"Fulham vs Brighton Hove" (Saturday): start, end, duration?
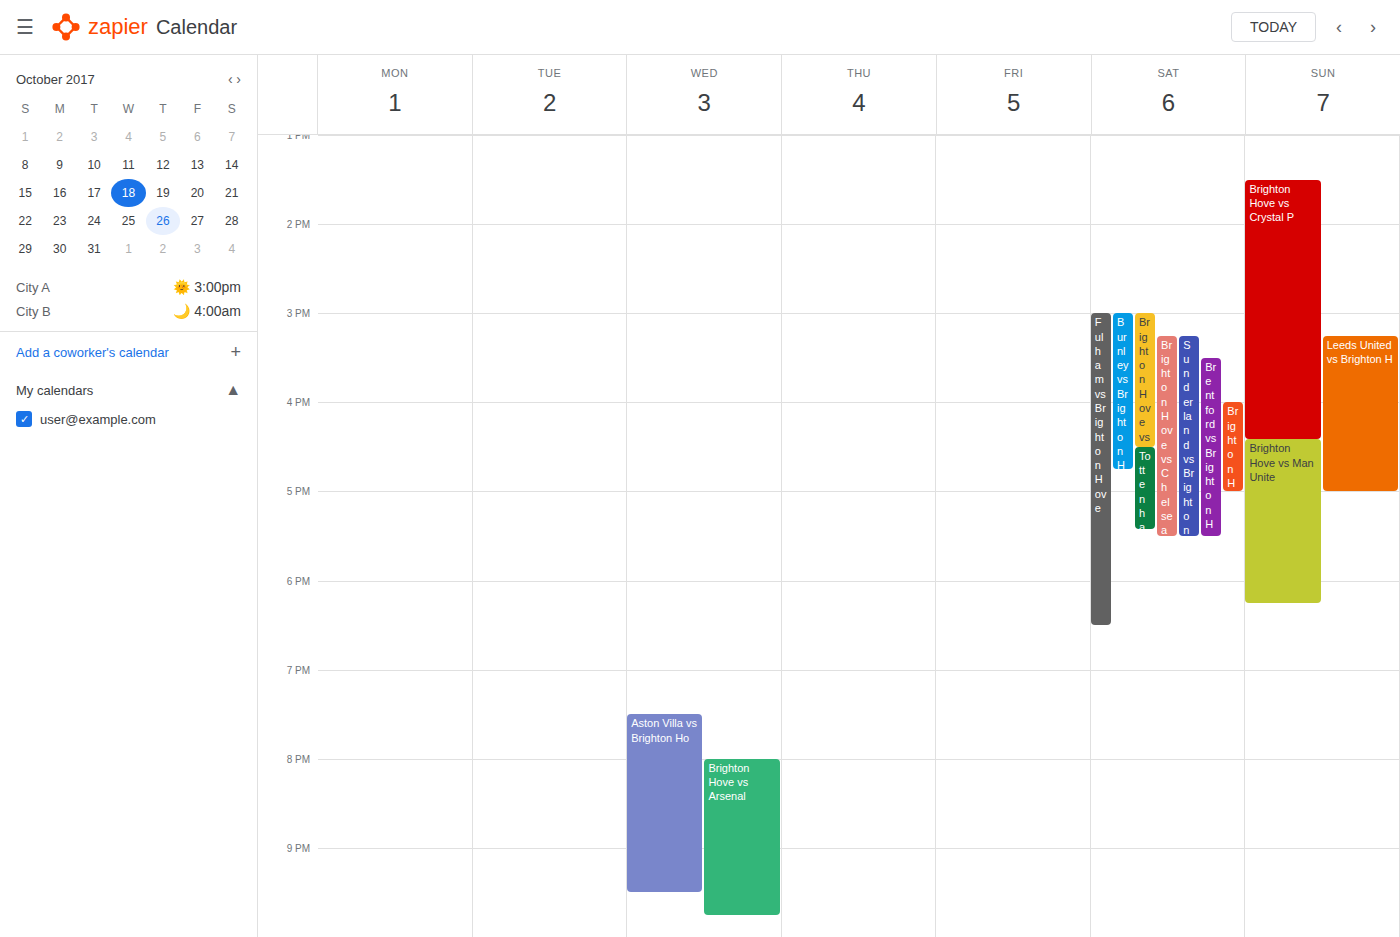
3:00 PM to 6:30 PM, 3 hours 30 minutes